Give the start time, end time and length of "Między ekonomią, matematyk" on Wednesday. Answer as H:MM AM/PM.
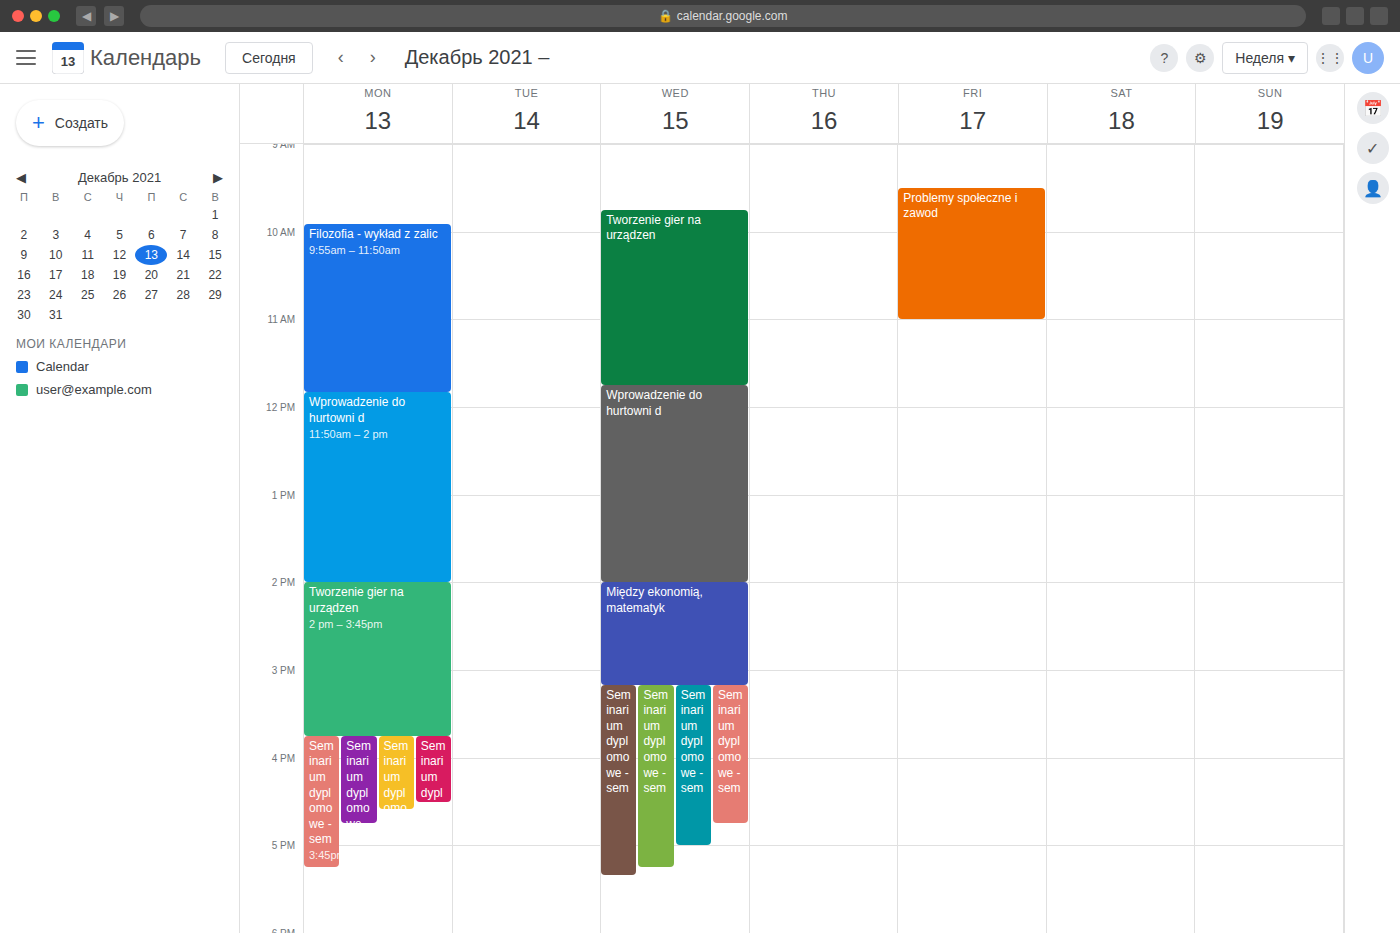
2:00 PM to 3:10 PM, 1 hour 10 minutes